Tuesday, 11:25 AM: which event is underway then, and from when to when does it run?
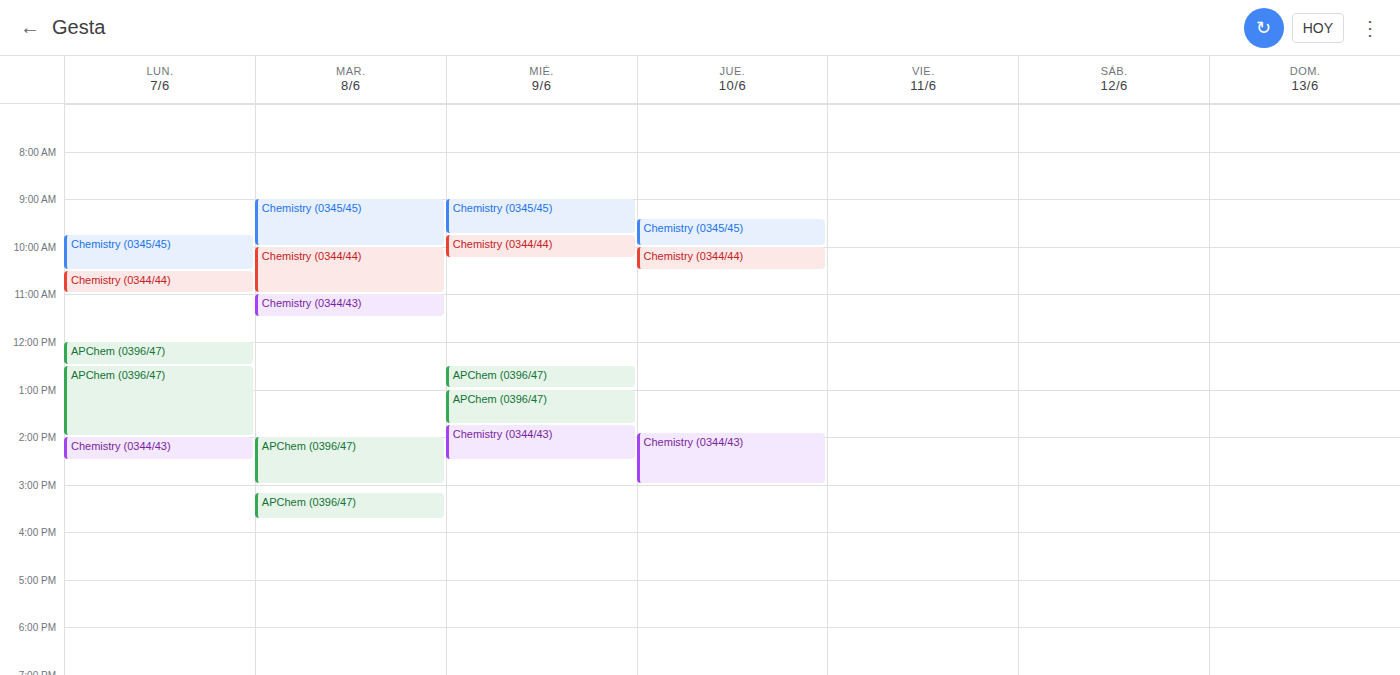
"Chemistry (0344/43)", 11:00 AM to 11:30 AM